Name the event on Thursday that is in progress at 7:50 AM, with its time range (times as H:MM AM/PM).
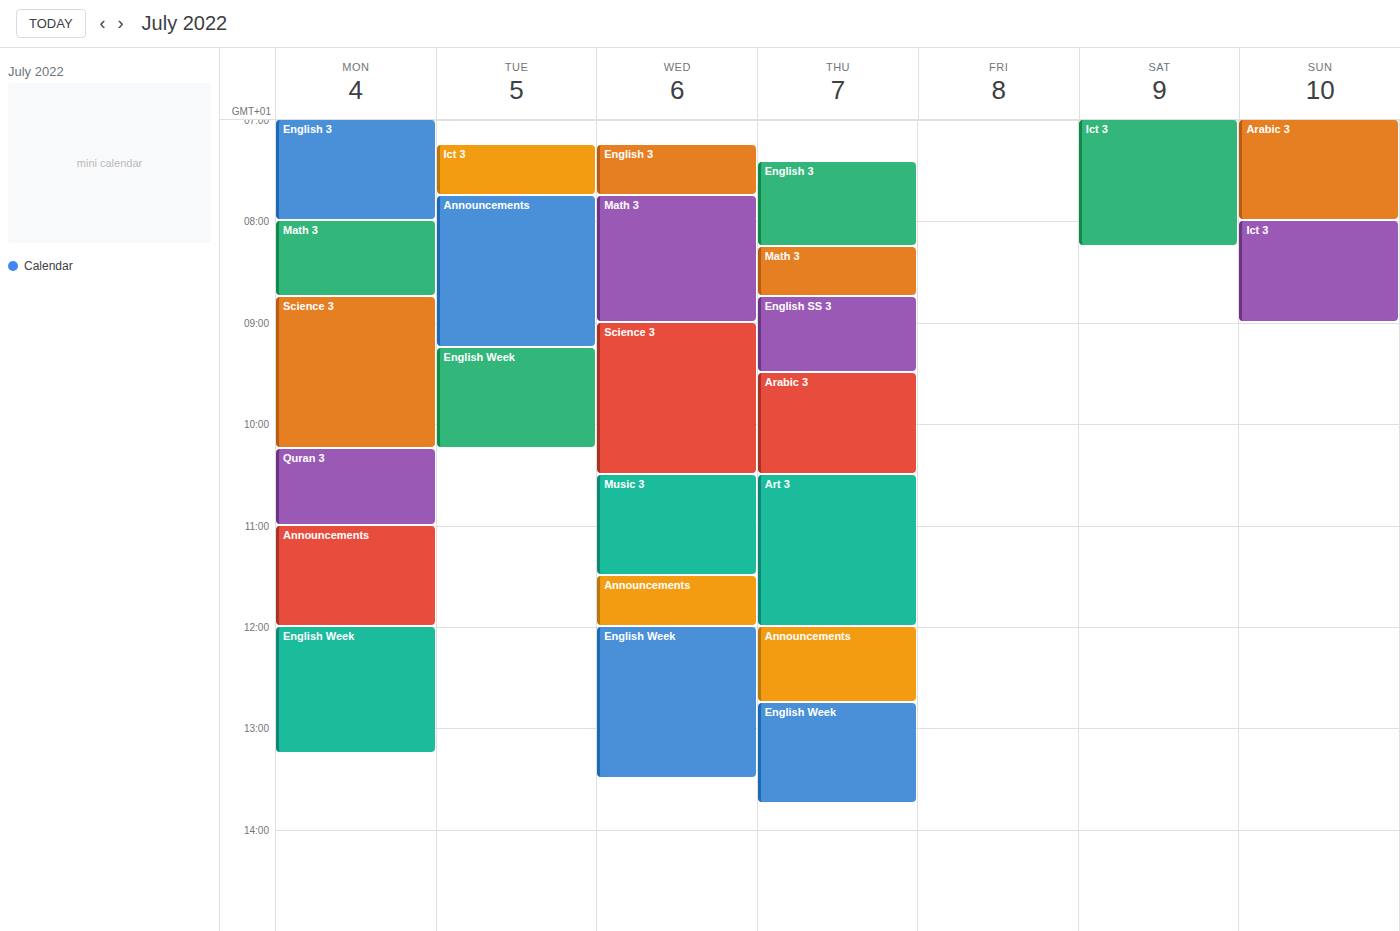
"English 3", 7:25 AM to 8:15 AM